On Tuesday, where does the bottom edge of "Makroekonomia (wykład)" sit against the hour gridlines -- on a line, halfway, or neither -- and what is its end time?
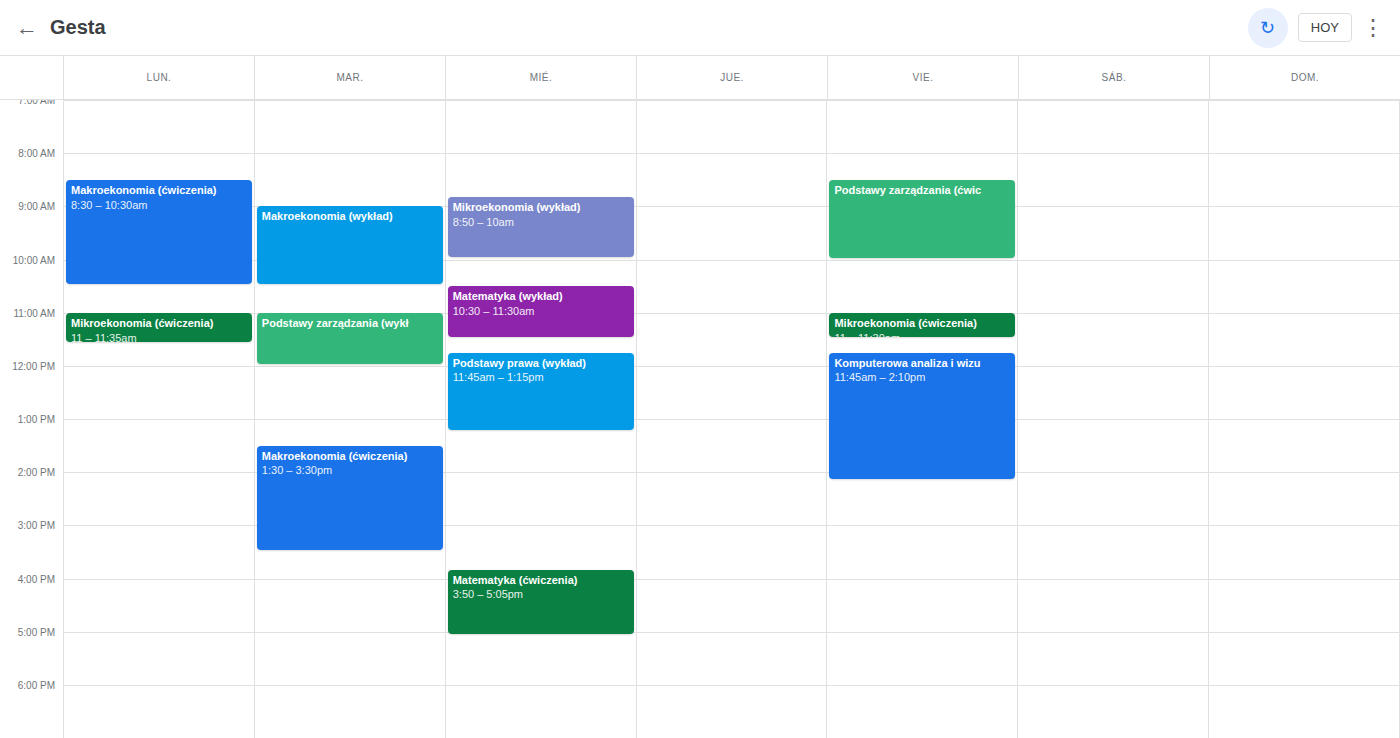
10:30 AM -- halfway between the 10 AM and 11 AM lines.